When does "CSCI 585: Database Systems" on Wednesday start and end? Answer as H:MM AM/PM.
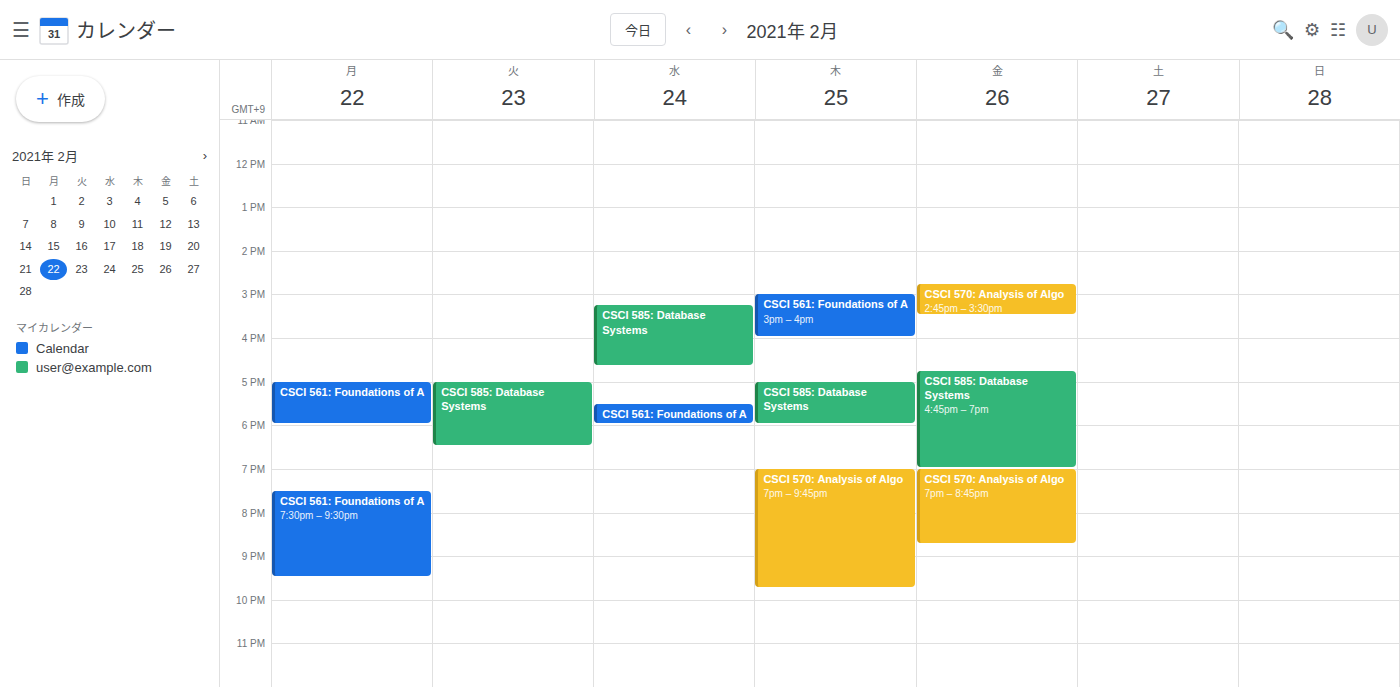
3:15 PM to 4:40 PM